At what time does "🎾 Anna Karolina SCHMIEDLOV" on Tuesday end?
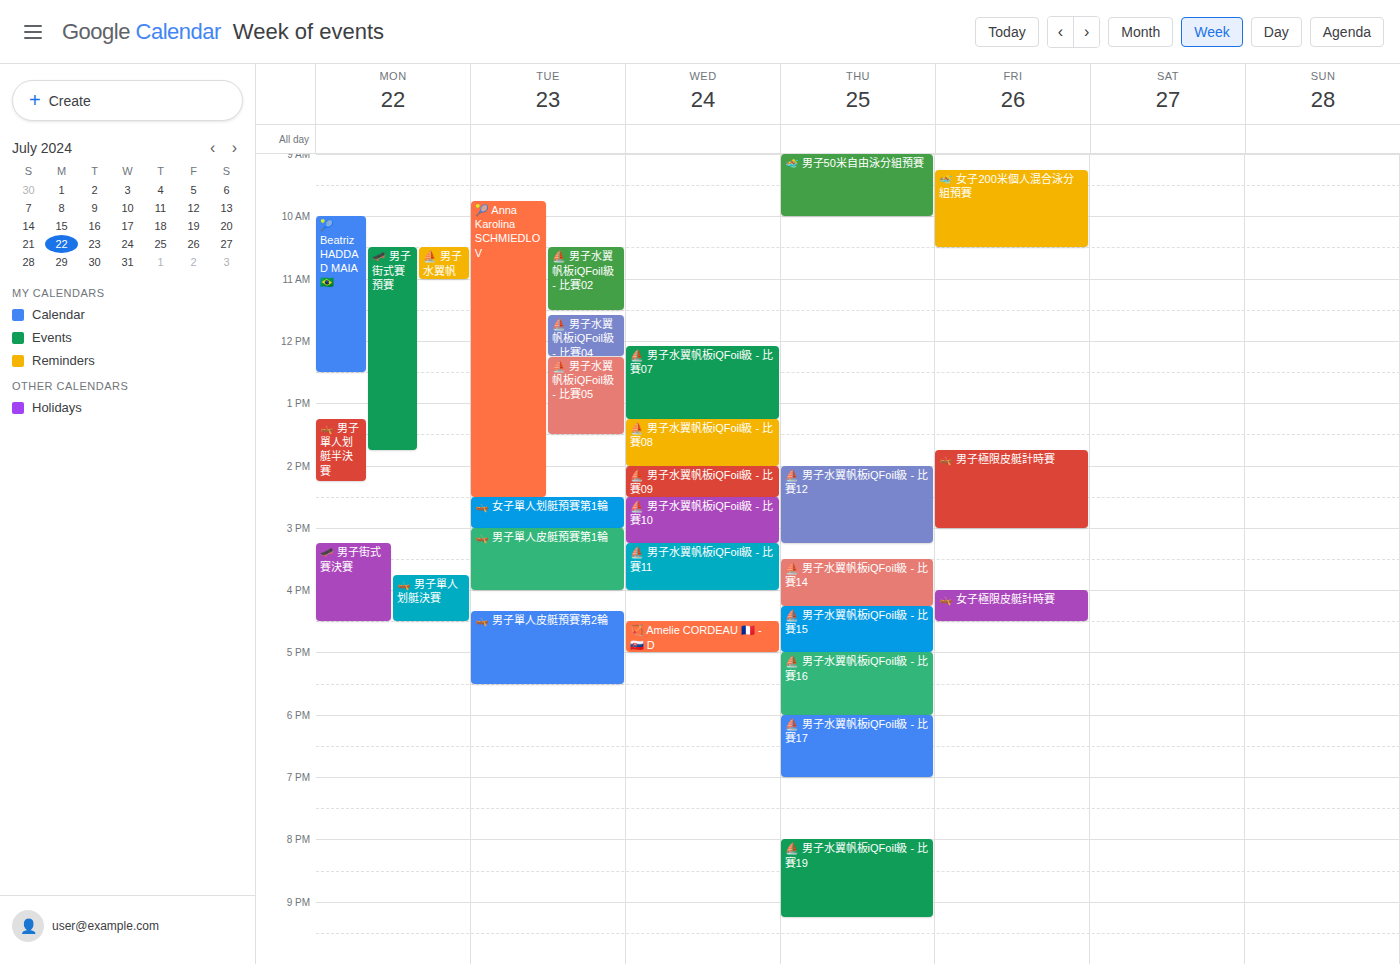
2:30 PM